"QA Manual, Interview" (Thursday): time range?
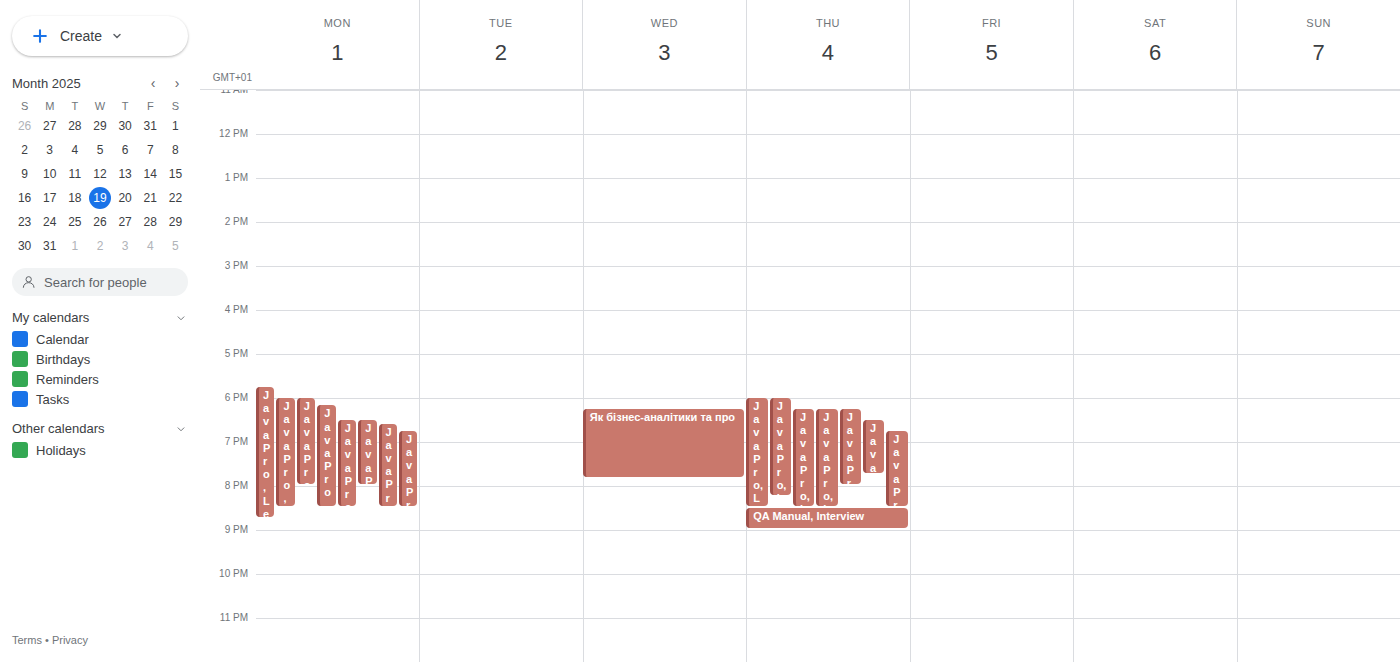
20:30 to 21:00